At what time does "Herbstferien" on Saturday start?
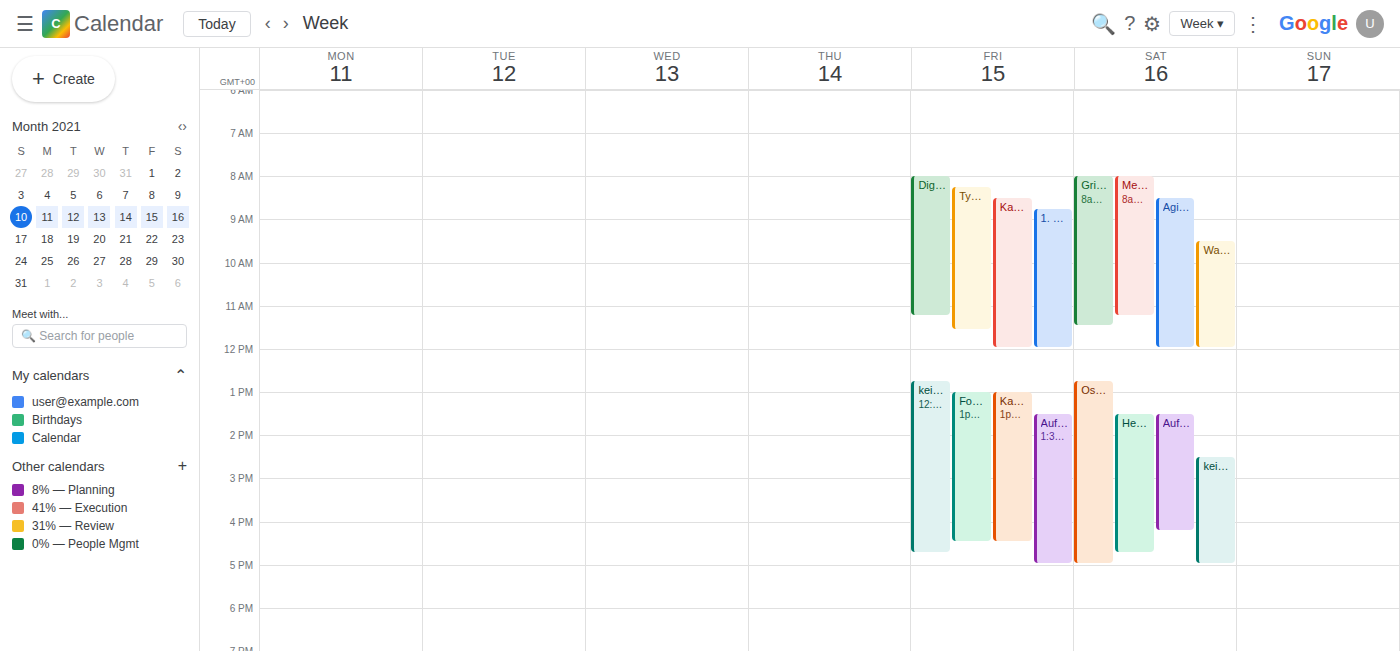
13:30